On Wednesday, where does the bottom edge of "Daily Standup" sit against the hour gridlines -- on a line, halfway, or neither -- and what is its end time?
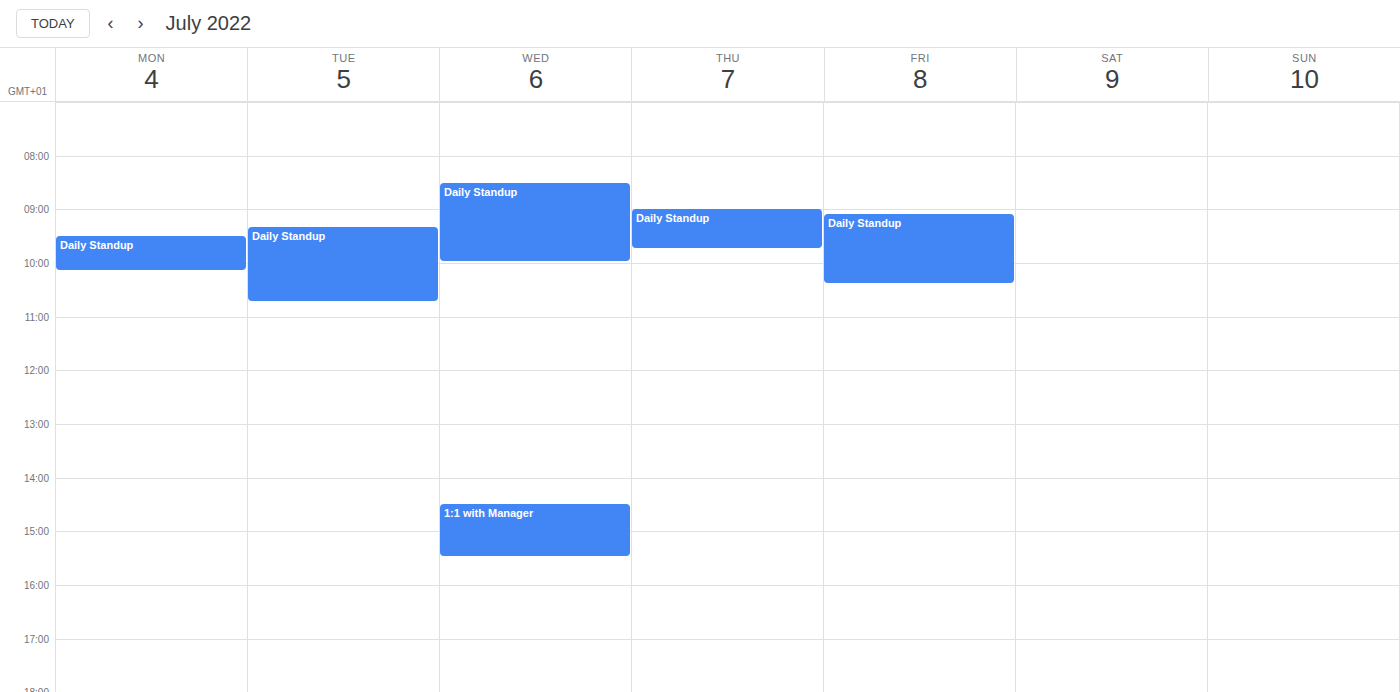
10:00 AM -- exactly on the 10 AM line.